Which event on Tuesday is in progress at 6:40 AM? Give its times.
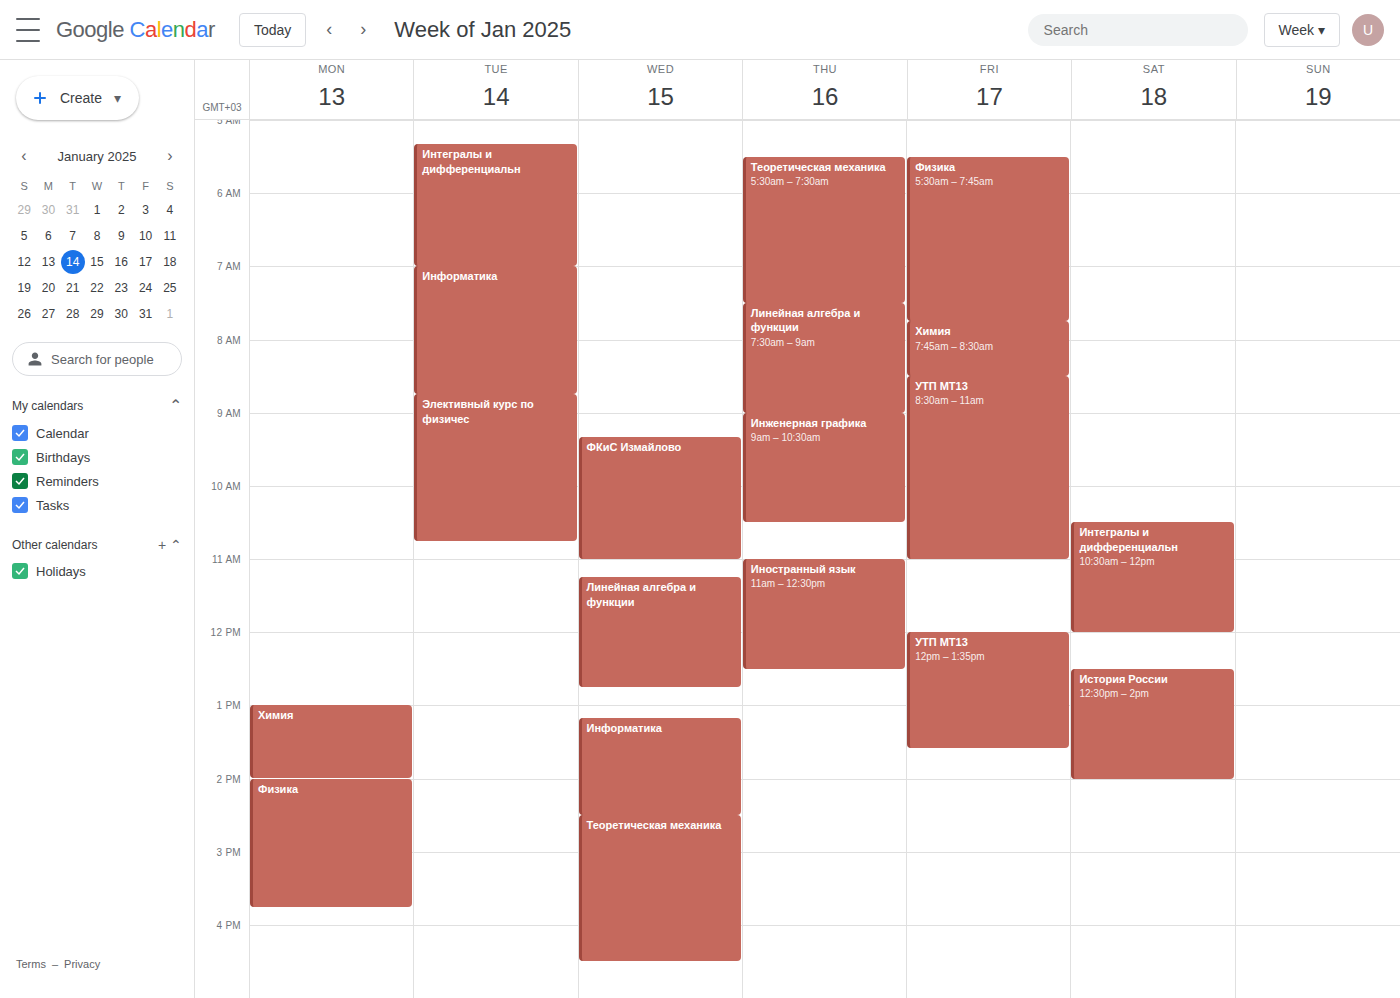
"Интегралы и дифференциальн", 5:20 AM to 7:00 AM